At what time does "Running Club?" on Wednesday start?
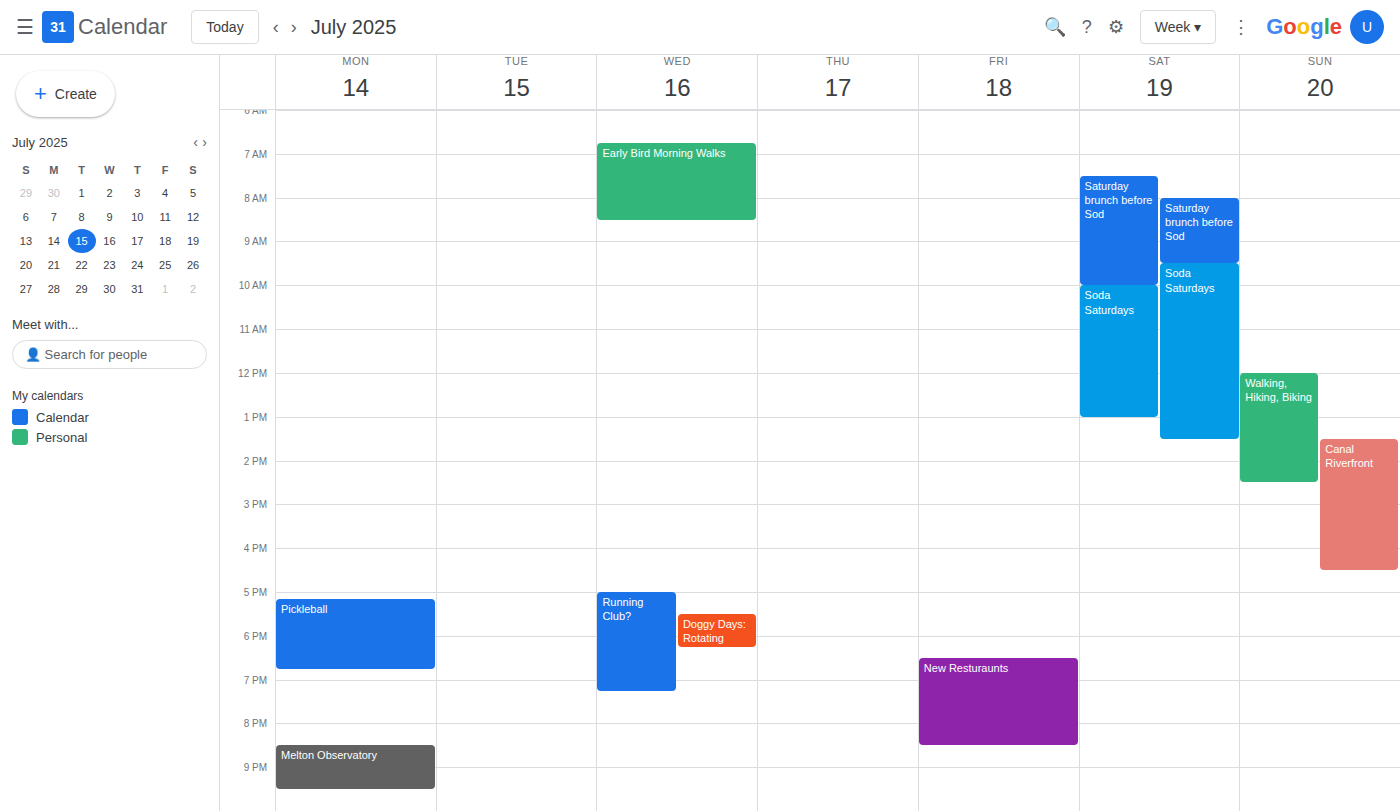
5:00 PM